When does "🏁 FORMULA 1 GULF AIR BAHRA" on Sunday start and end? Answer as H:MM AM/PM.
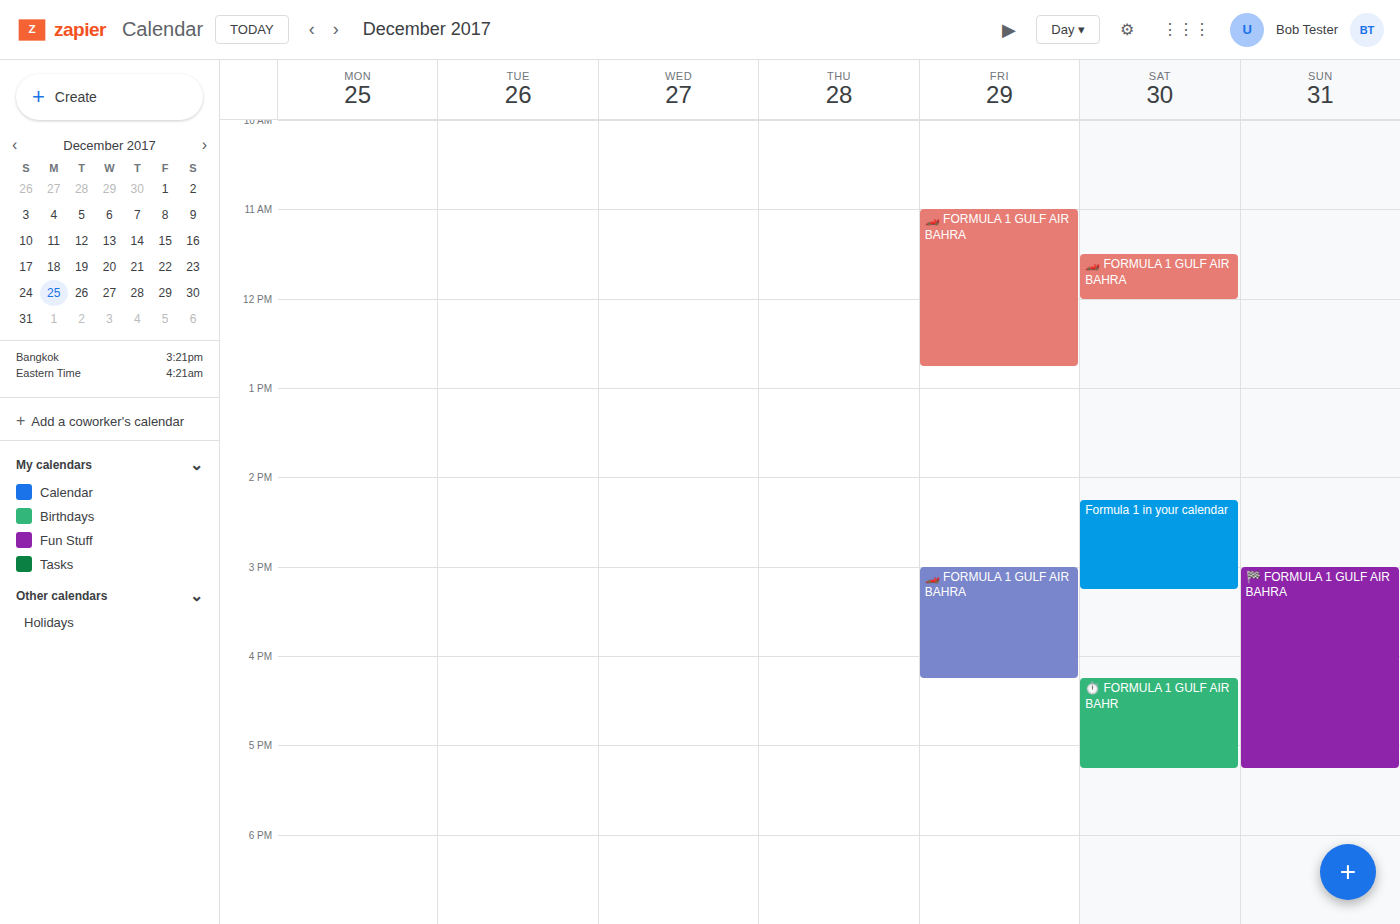
3:00 PM to 5:15 PM